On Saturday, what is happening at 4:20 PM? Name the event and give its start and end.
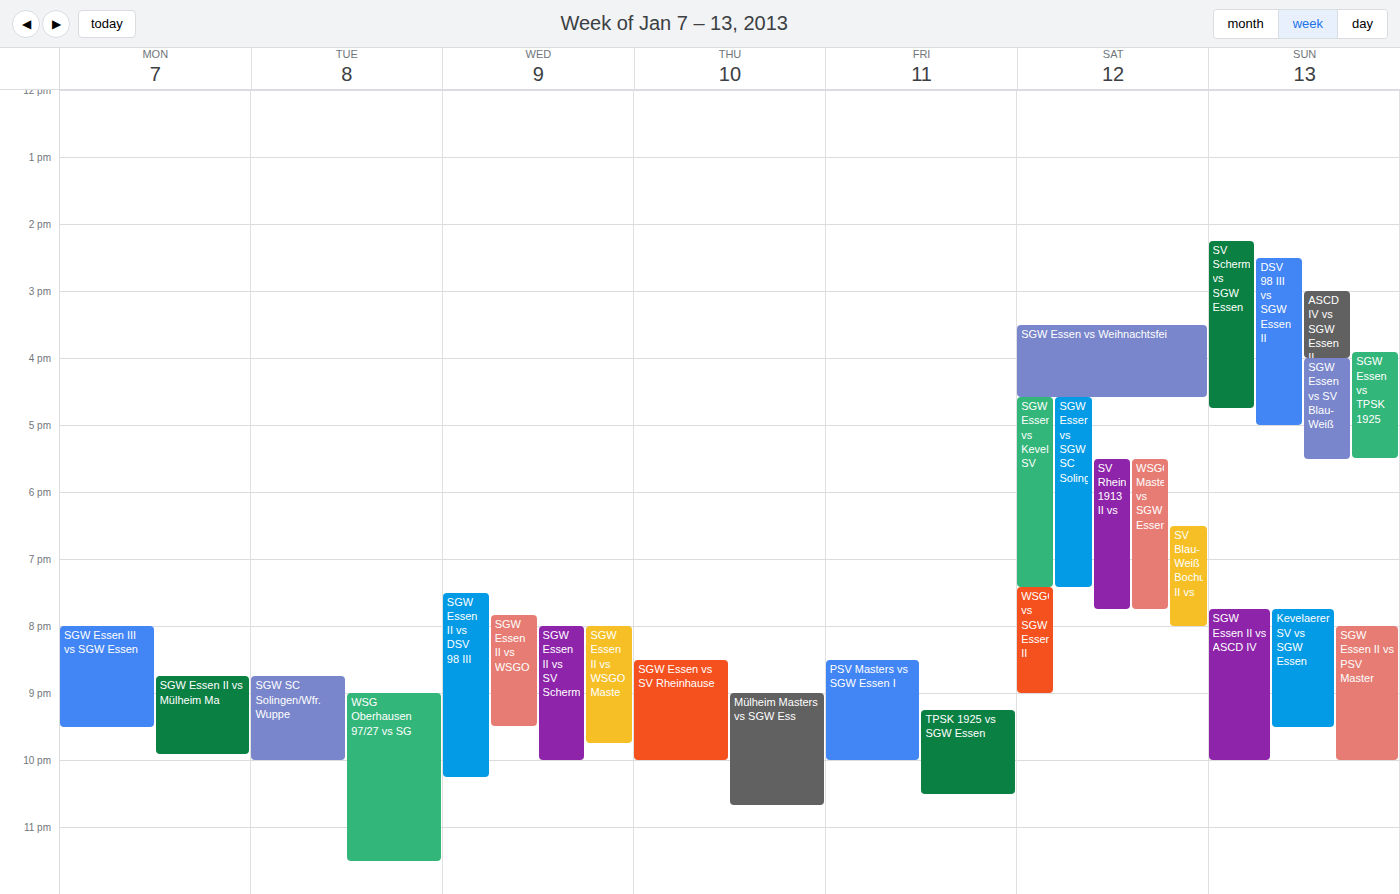
"SGW Essen vs Weihnachtsfei", 3:30 PM to 4:35 PM